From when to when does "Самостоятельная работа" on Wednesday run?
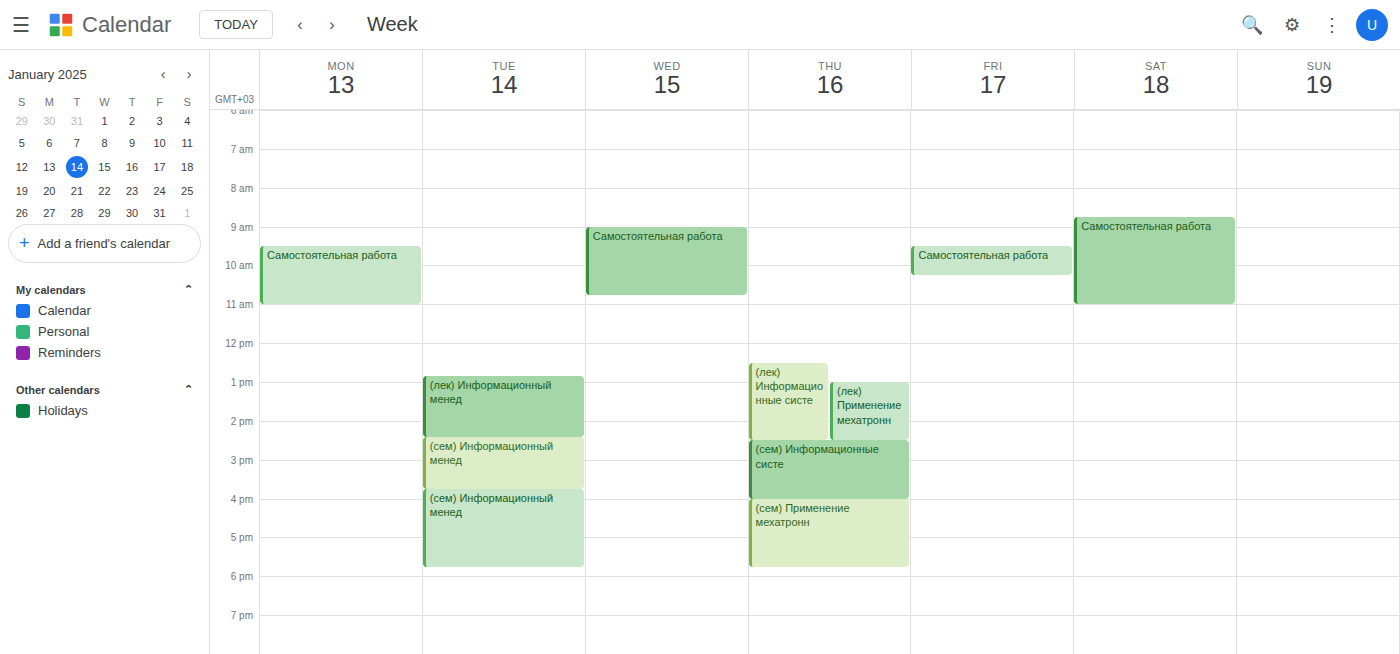
9:00 AM to 10:45 AM